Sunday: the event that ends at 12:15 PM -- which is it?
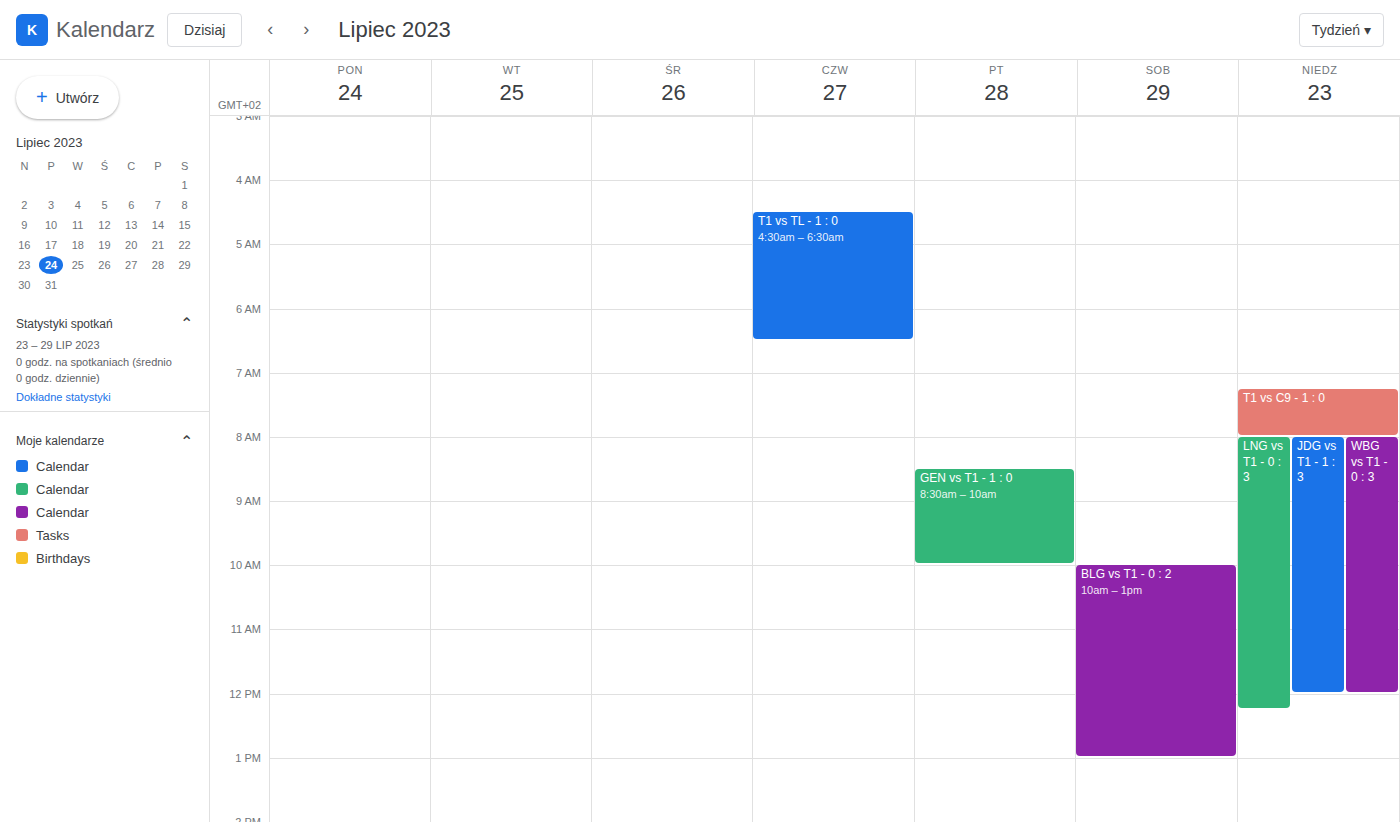
"LNG vs T1 - 0 : 3"